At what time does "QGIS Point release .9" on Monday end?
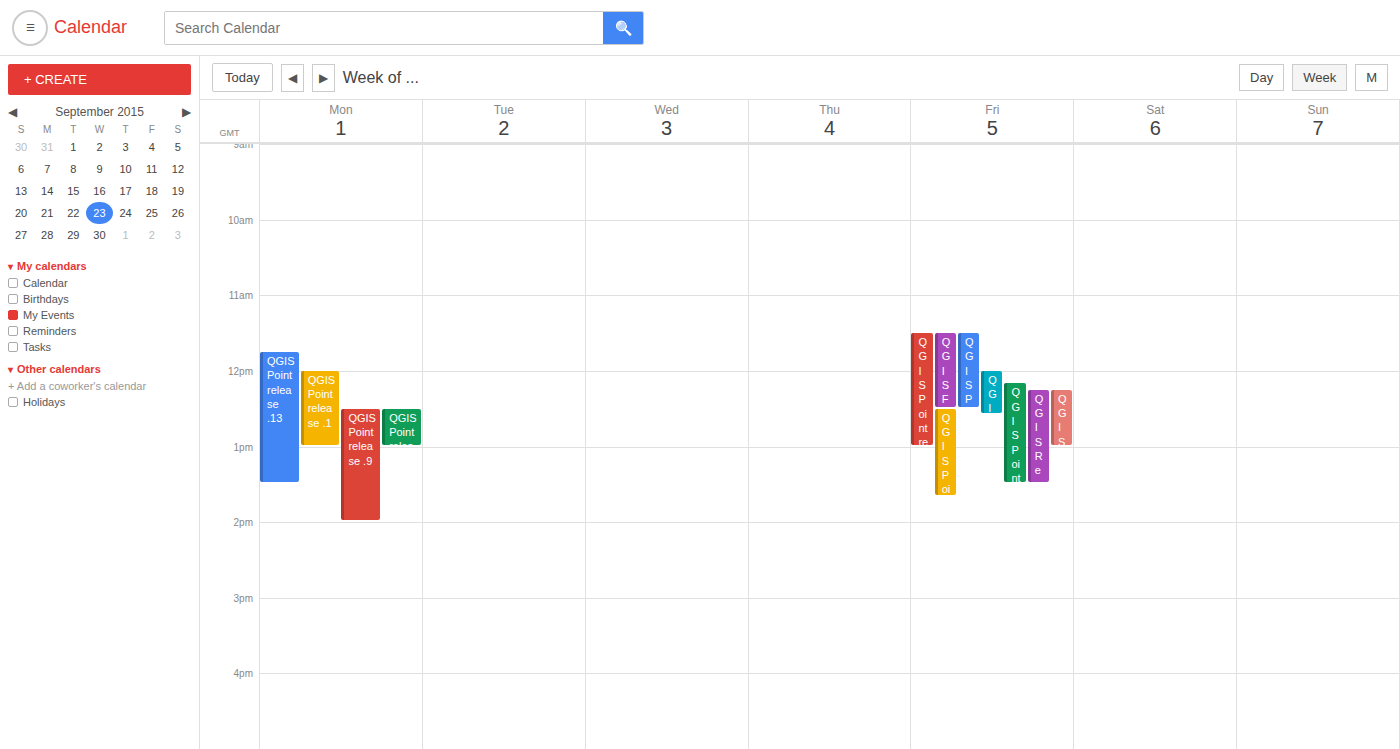
2:00 PM